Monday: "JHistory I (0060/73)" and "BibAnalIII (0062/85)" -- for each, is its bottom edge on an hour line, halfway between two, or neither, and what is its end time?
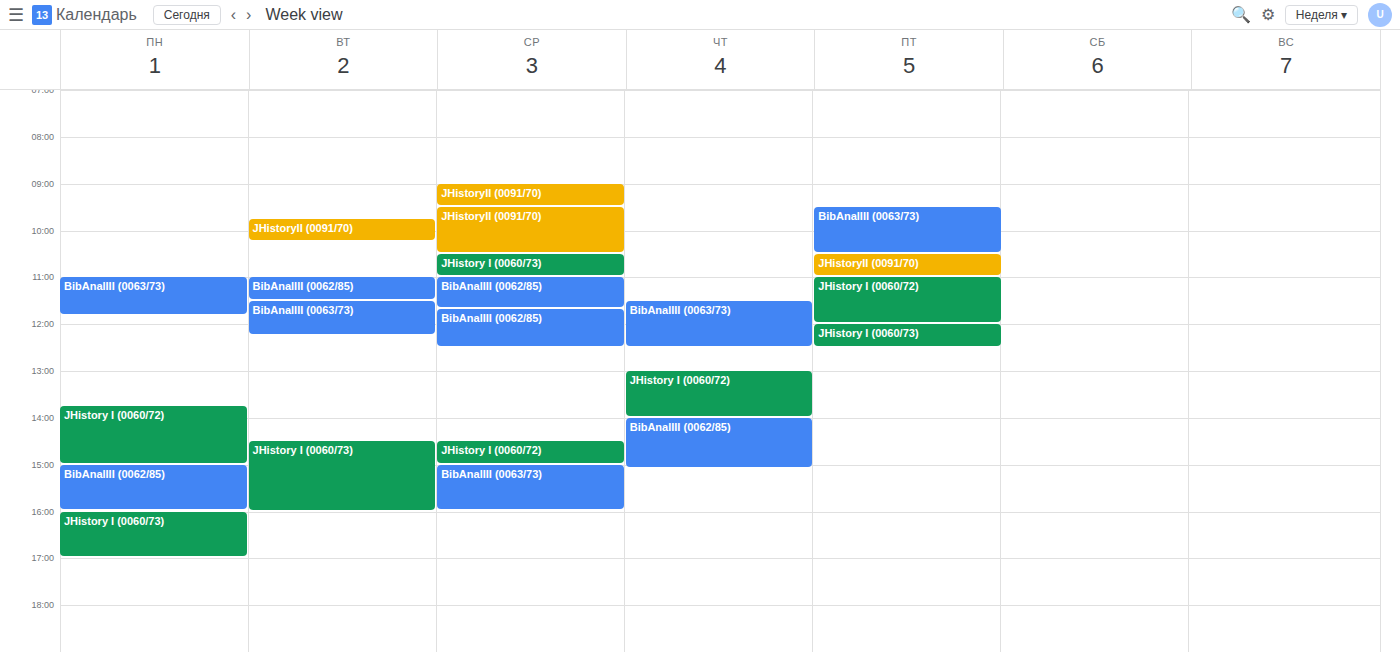
"JHistory I (0060/73)": 5:00 PM, exactly on the 5 PM line. "BibAnalIII (0062/85)": 4:00 PM, exactly on the 4 PM line.